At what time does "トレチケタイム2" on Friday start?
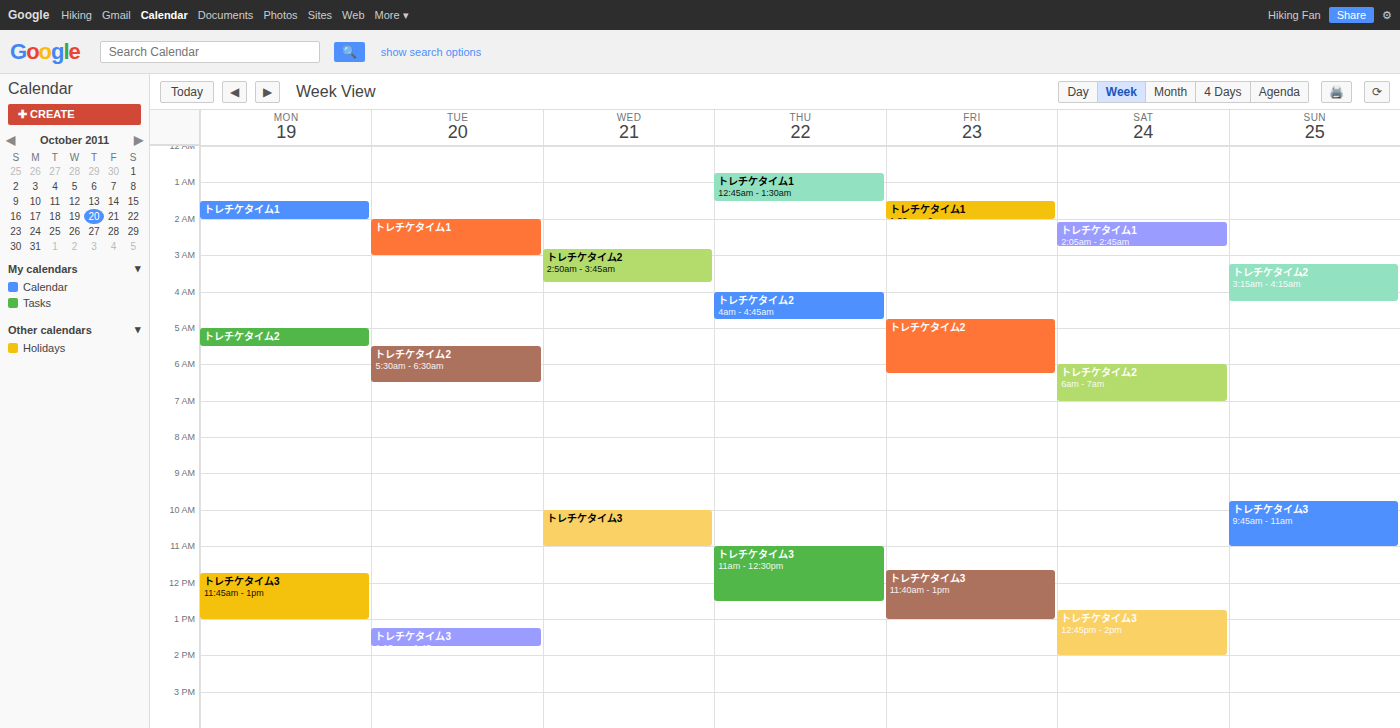
4:45 AM